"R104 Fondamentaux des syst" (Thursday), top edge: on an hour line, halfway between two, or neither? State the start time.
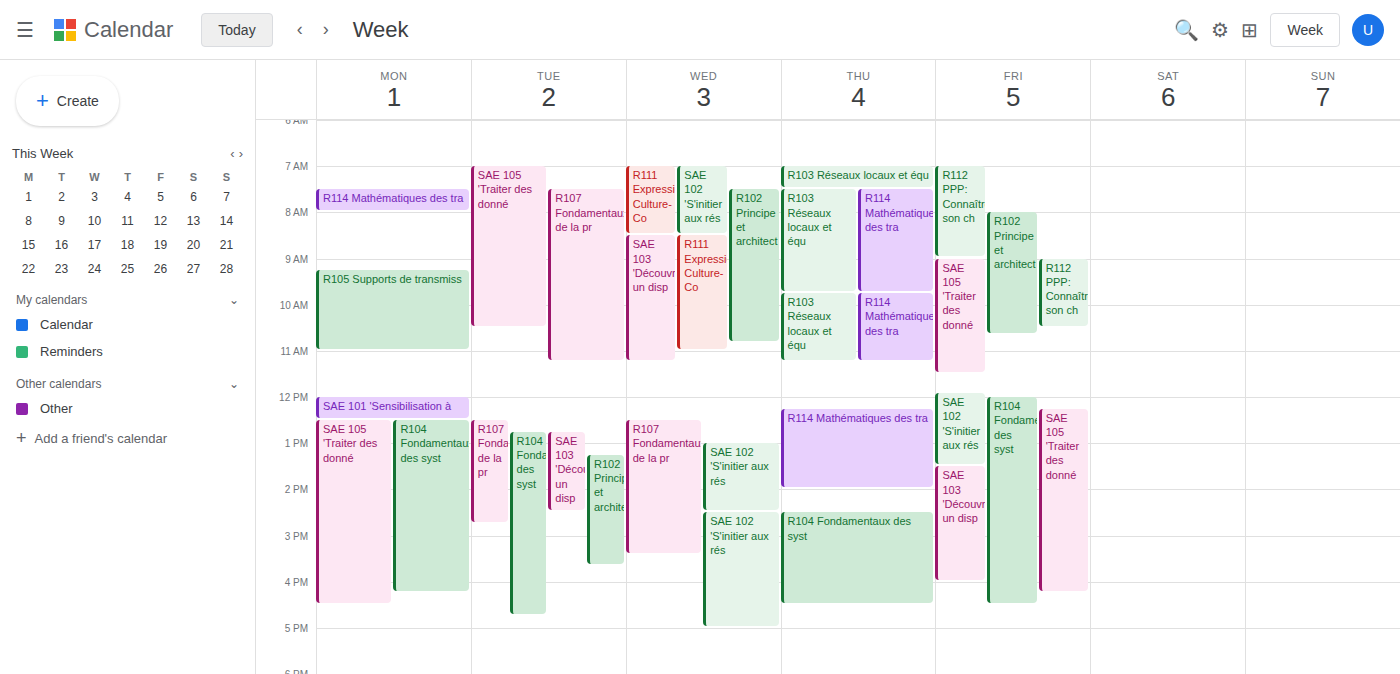
2:30 PM -- halfway between the 2 PM and 3 PM lines.